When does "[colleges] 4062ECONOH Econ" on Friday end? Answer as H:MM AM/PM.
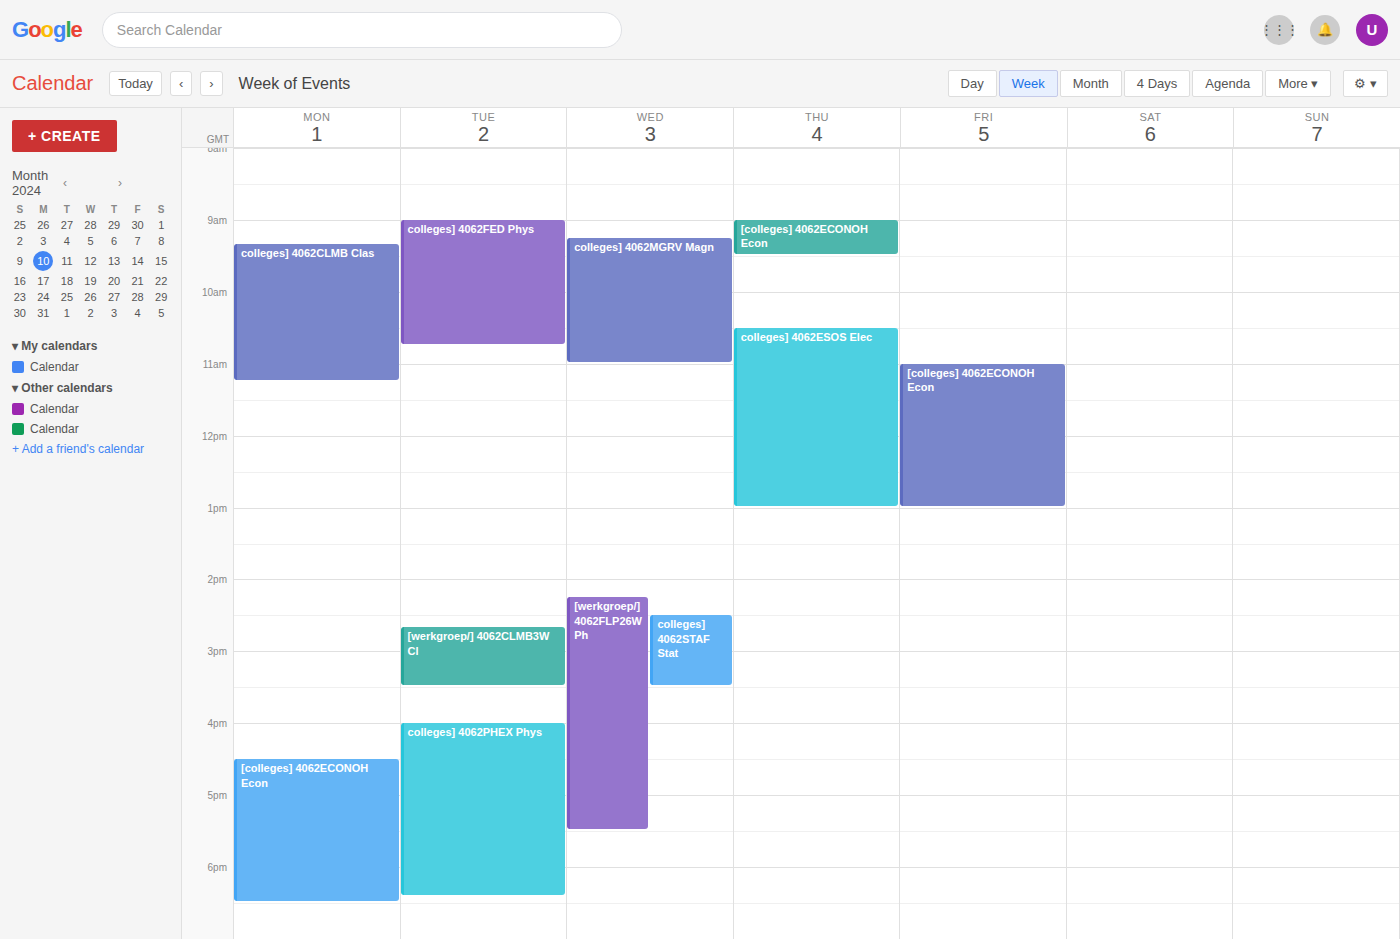
1:00 PM